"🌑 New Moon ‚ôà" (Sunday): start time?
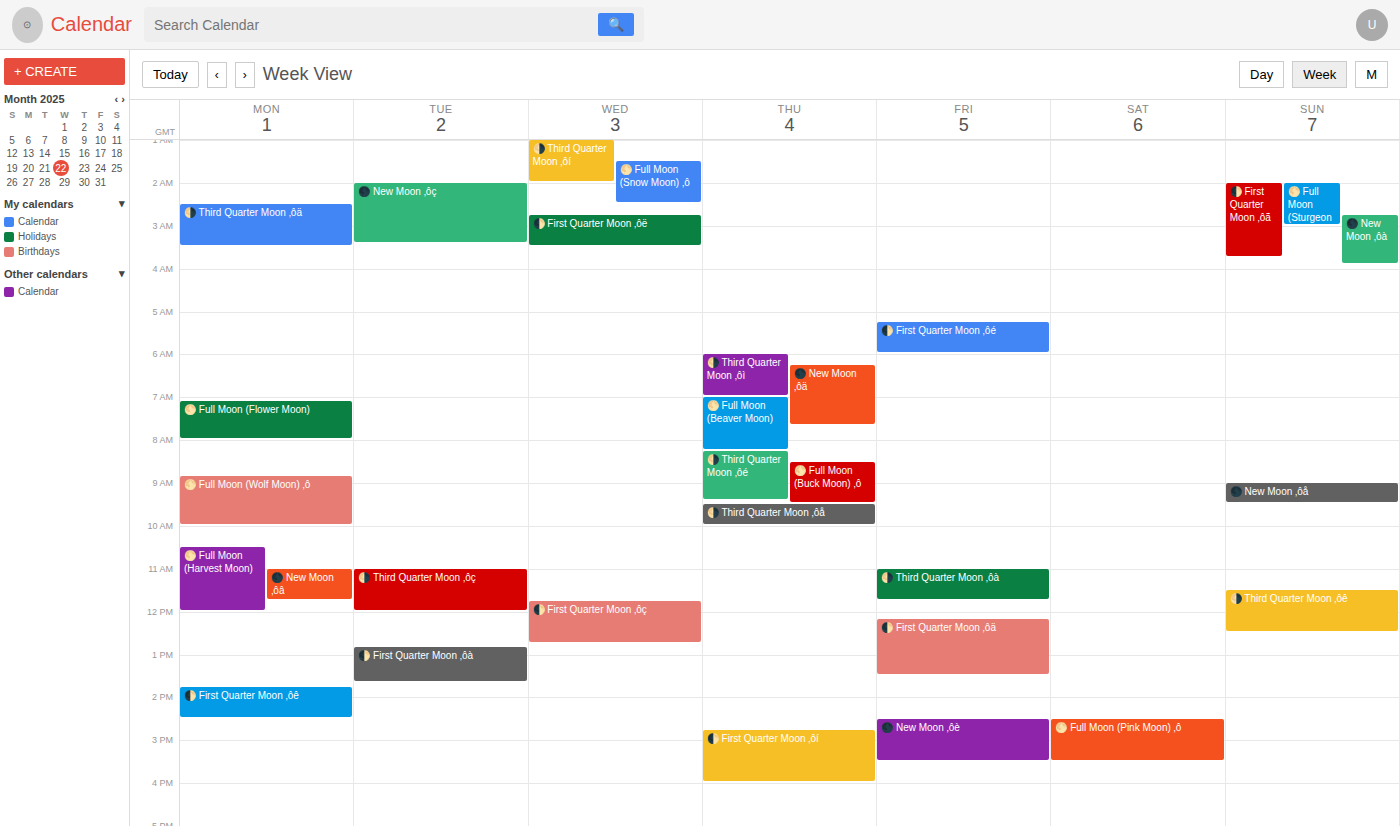
02:45